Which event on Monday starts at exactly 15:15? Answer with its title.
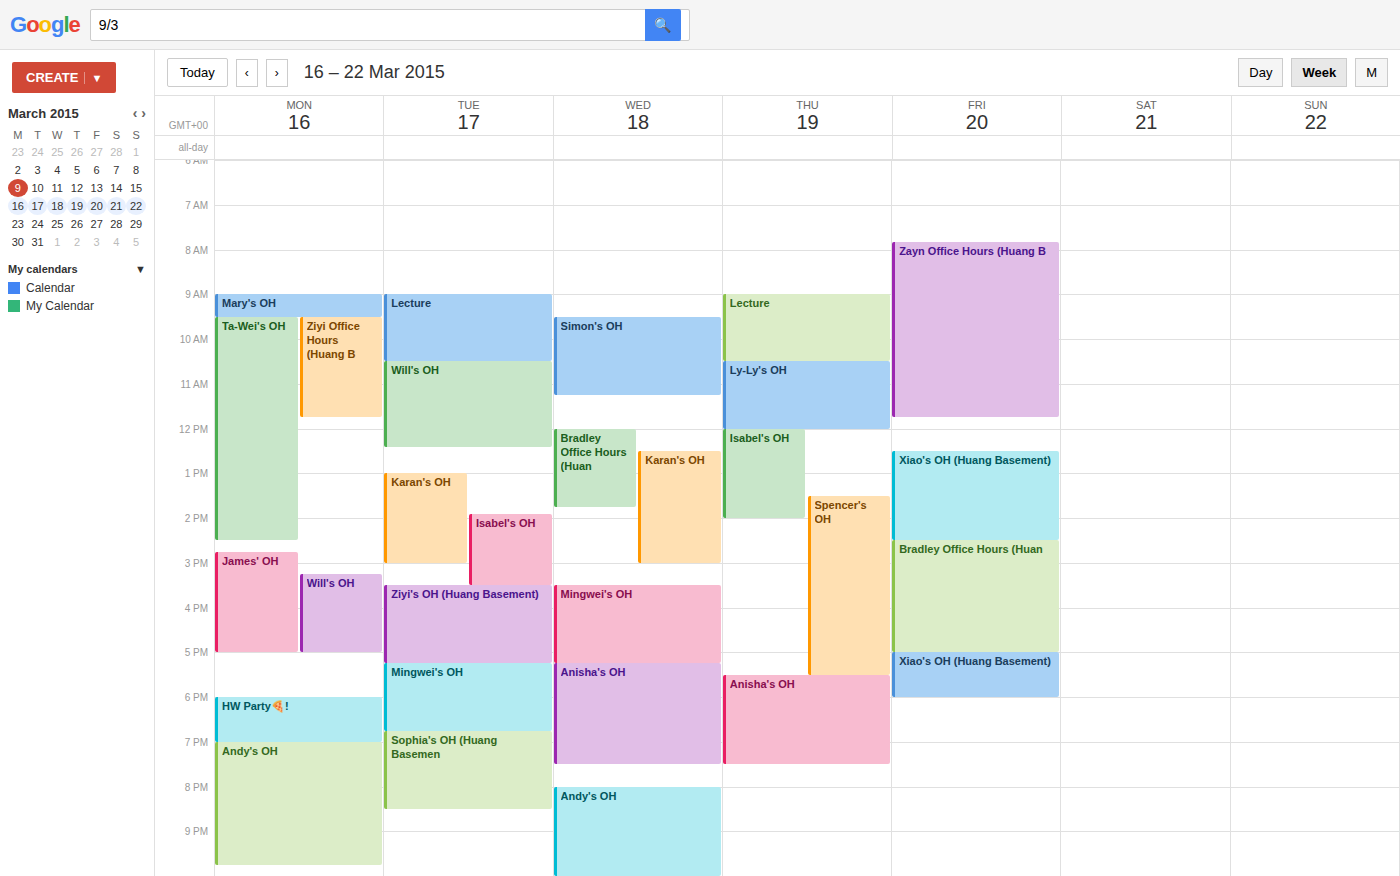
"Will's OH"